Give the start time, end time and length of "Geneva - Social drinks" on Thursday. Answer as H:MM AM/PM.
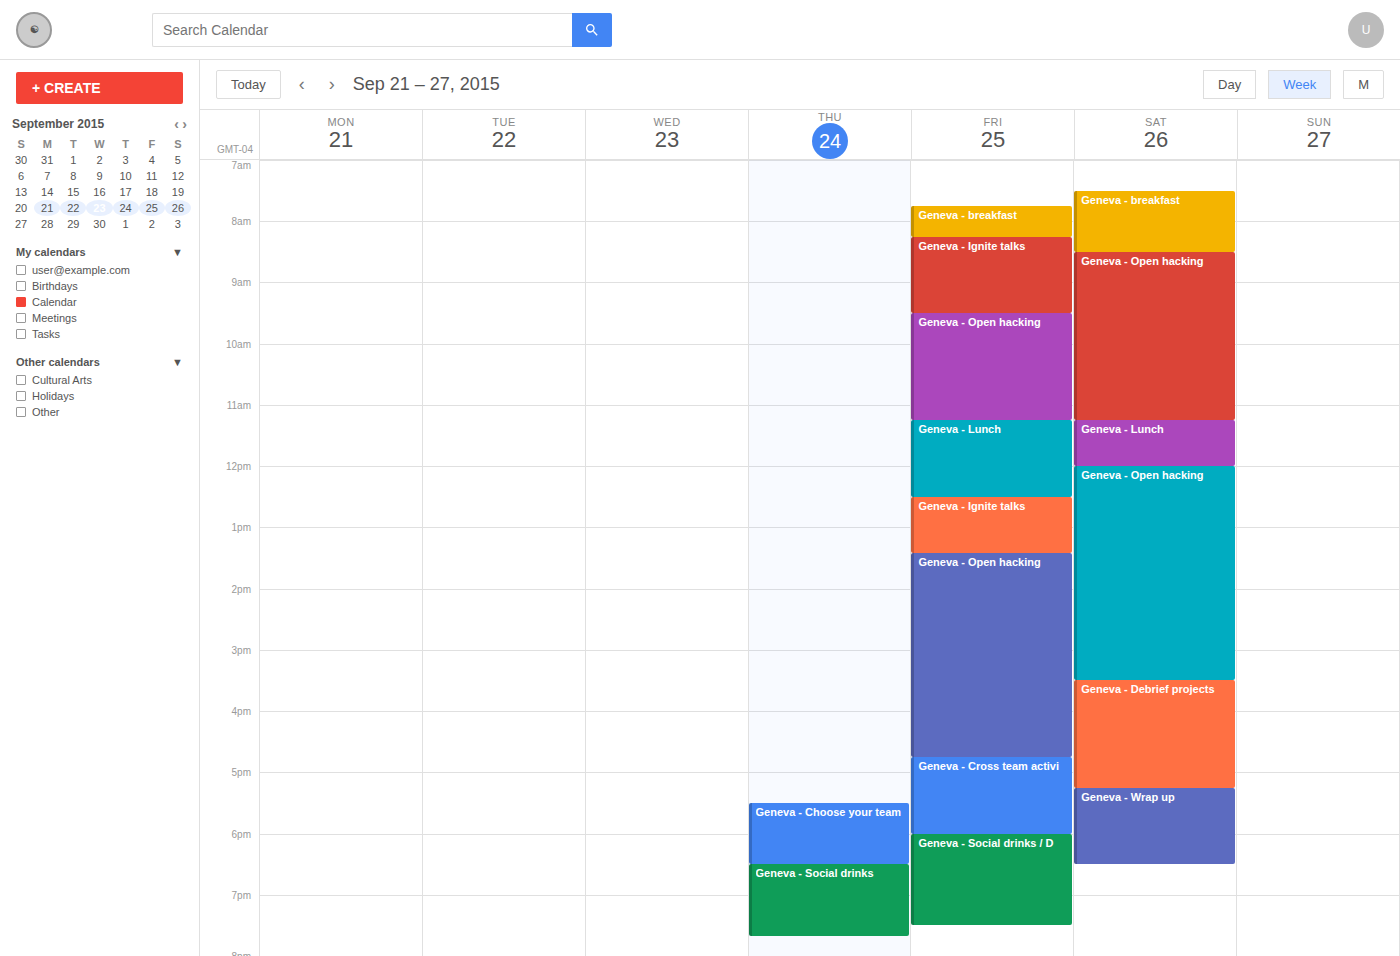
6:30 PM to 7:40 PM, 1 hour 10 minutes